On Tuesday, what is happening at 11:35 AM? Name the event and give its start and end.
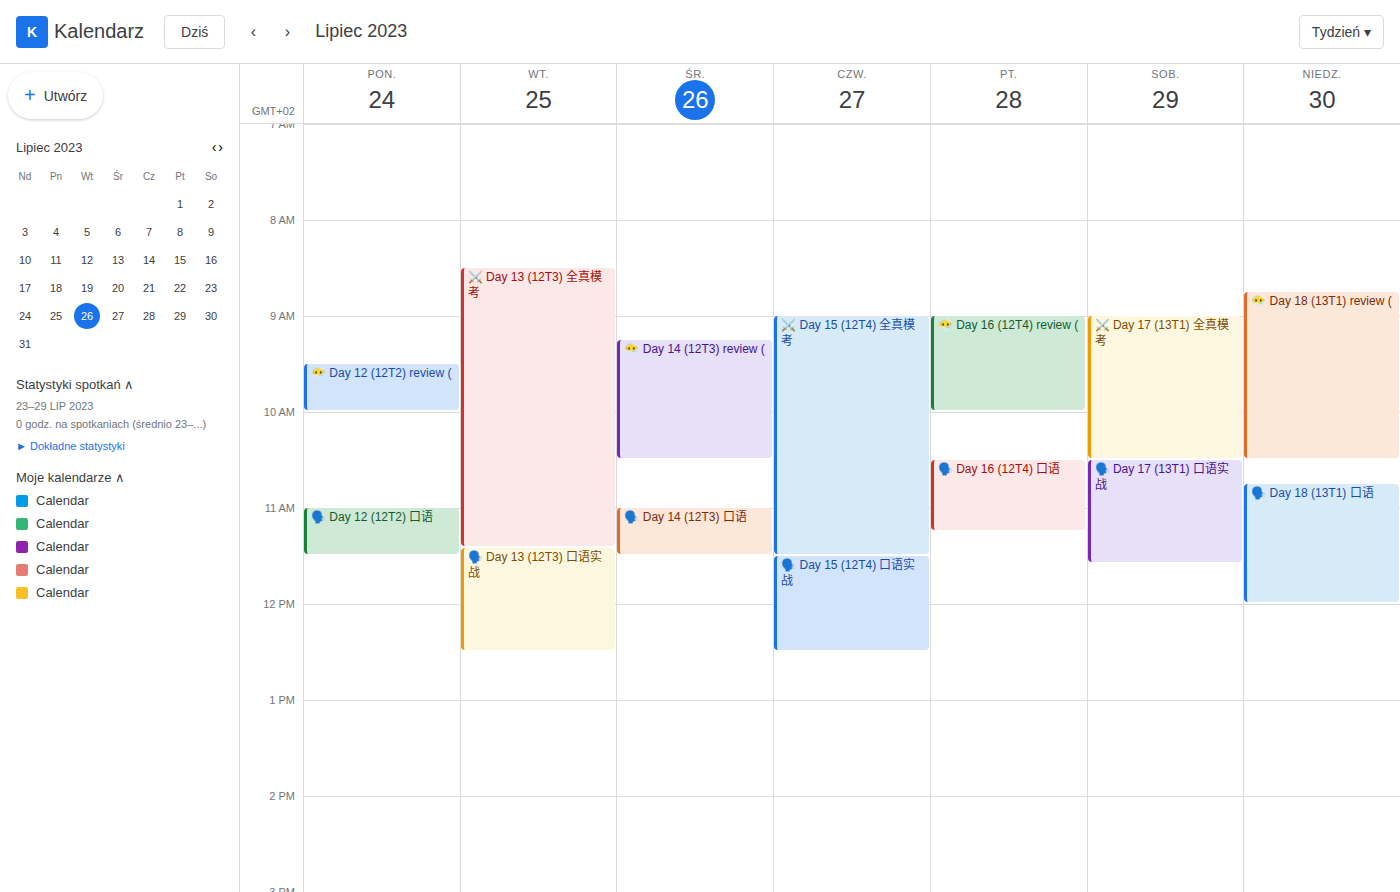
"🗣️ Day 13 (12T3) 口语实战", 11:25 AM to 12:30 PM